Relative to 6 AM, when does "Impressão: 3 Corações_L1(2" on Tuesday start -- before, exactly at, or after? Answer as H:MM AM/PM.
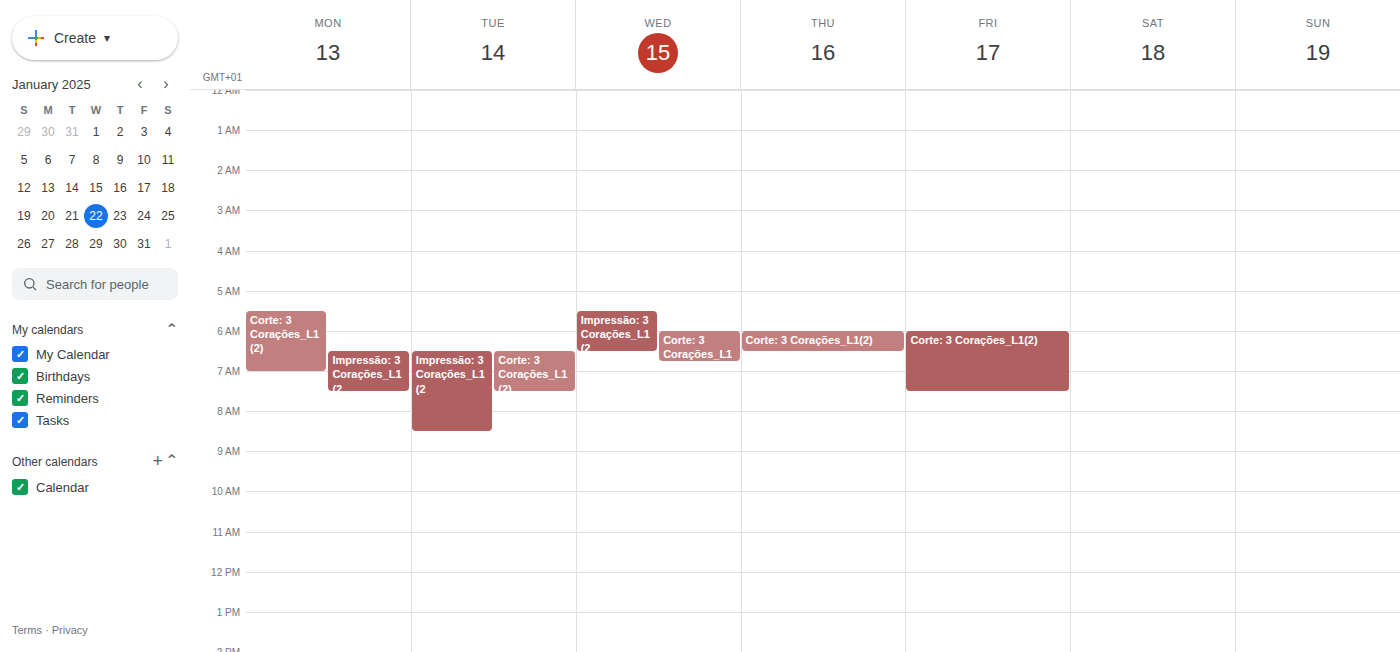
6:30 AM -- after 6 AM, 30 minutes below the 6 AM line.